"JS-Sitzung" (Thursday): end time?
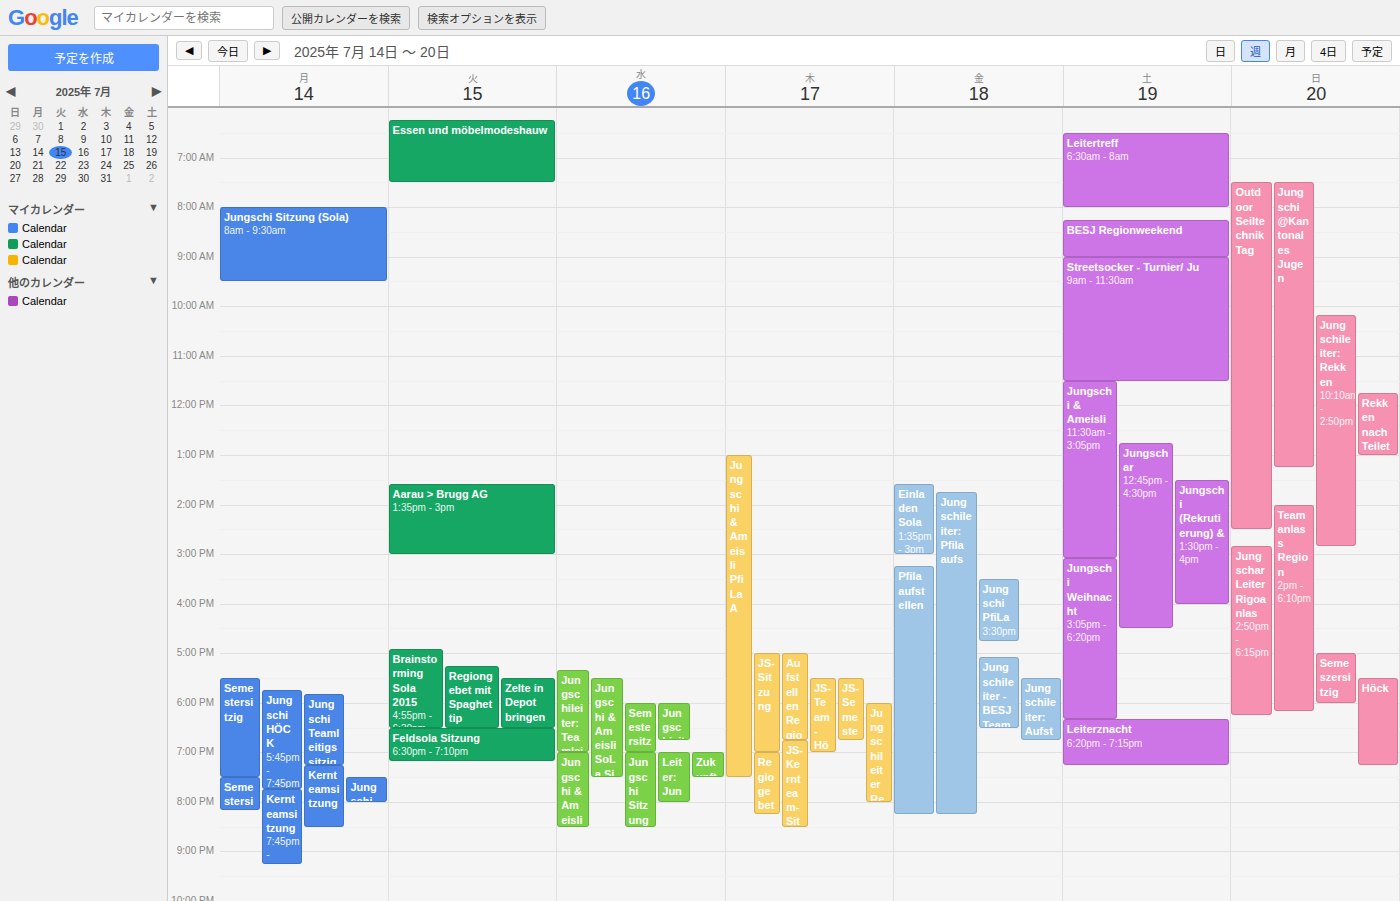
7:00 PM